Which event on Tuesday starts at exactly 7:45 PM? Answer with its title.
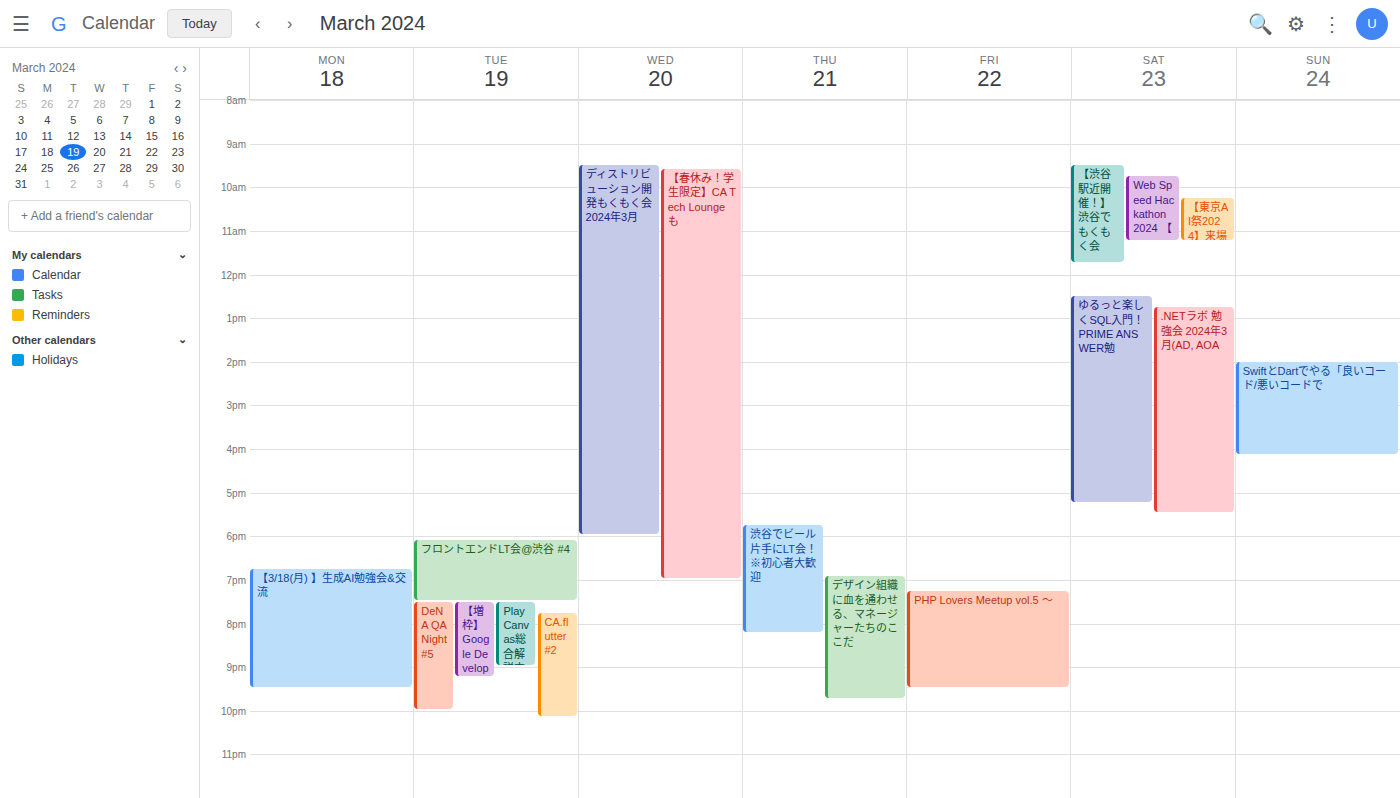
"CA.flutter #2"